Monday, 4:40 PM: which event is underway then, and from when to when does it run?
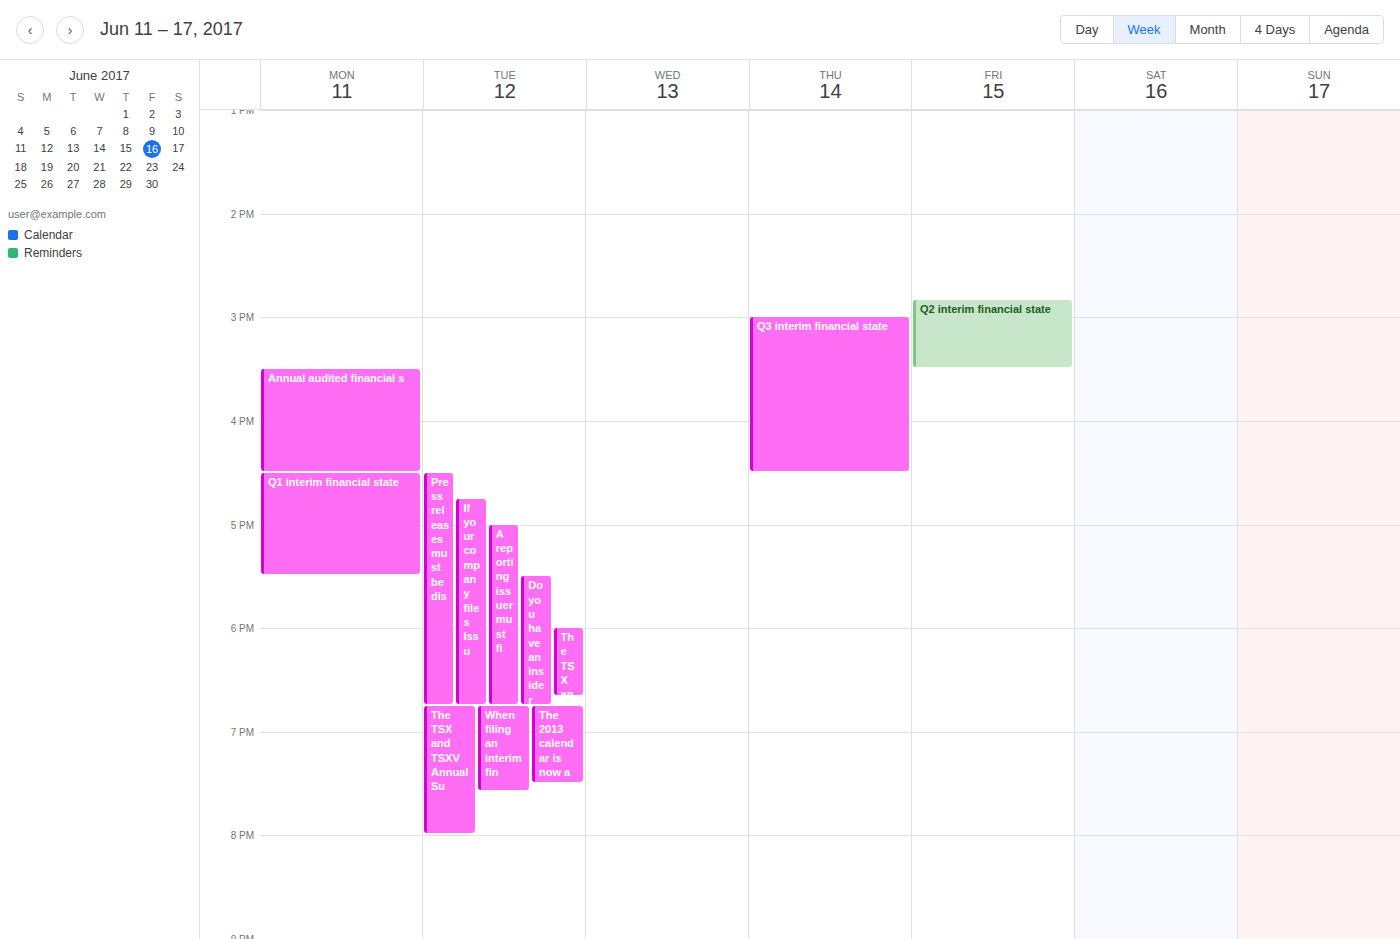
"Q1 interim financial state", 4:30 PM to 5:30 PM